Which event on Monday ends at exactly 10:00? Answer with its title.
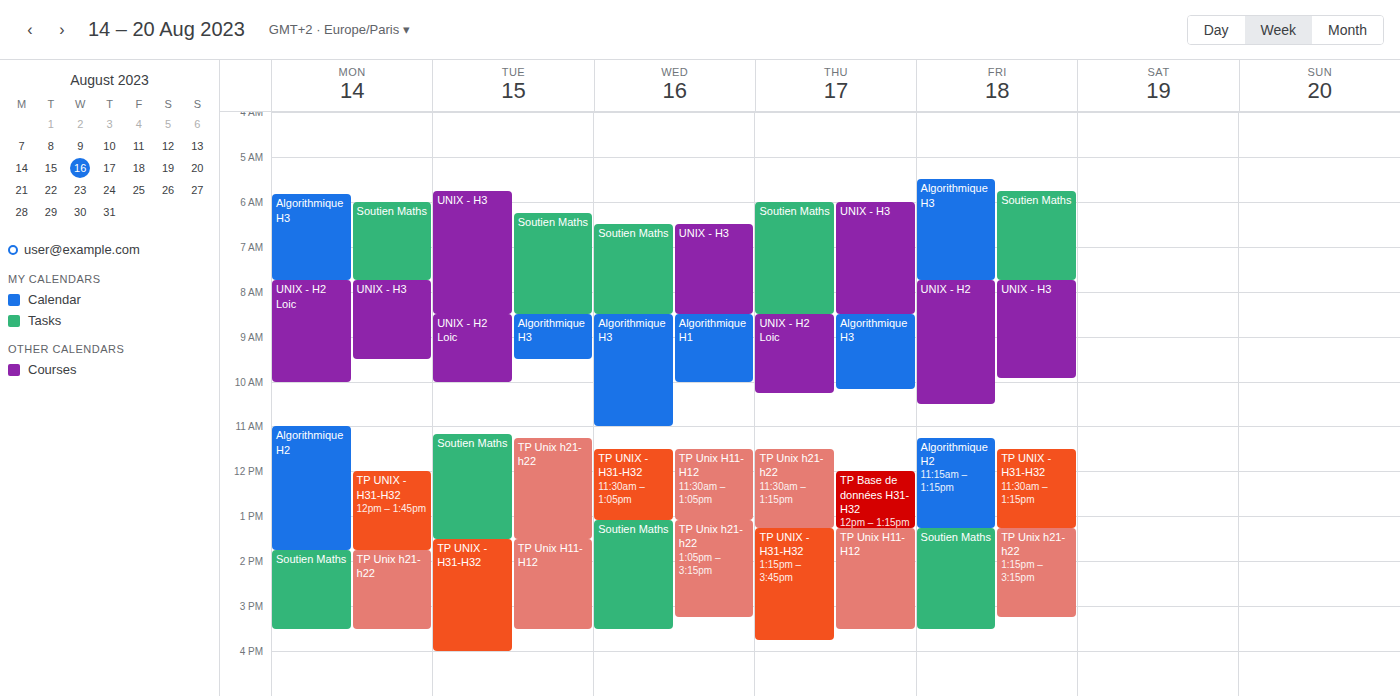
"UNIX - H2 Loic"